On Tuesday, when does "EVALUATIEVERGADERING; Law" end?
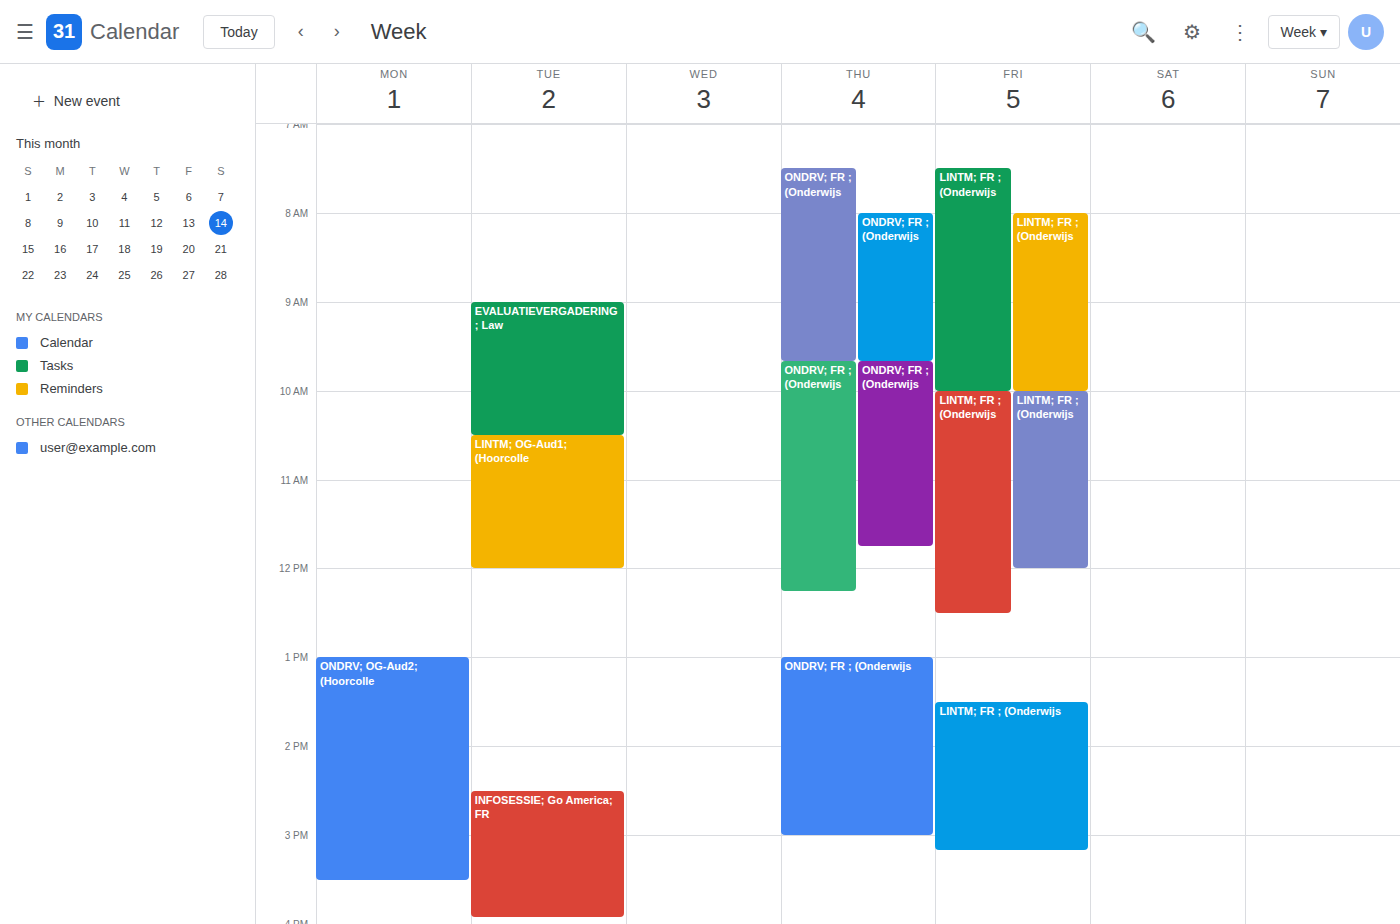
10:30 AM